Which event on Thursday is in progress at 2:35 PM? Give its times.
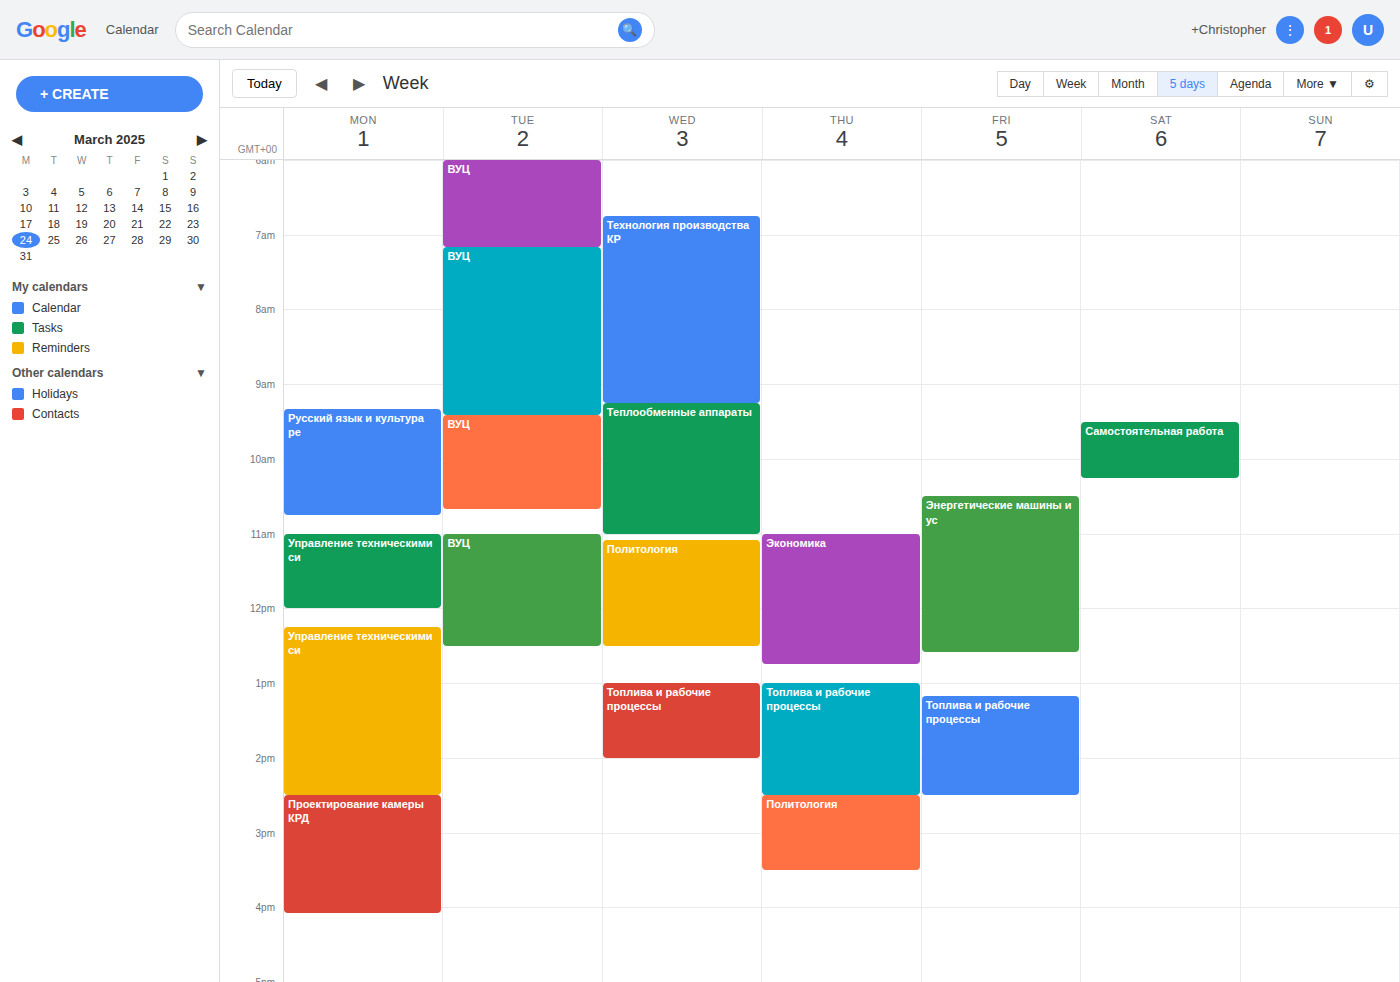
"Политология", 2:30 PM to 3:30 PM